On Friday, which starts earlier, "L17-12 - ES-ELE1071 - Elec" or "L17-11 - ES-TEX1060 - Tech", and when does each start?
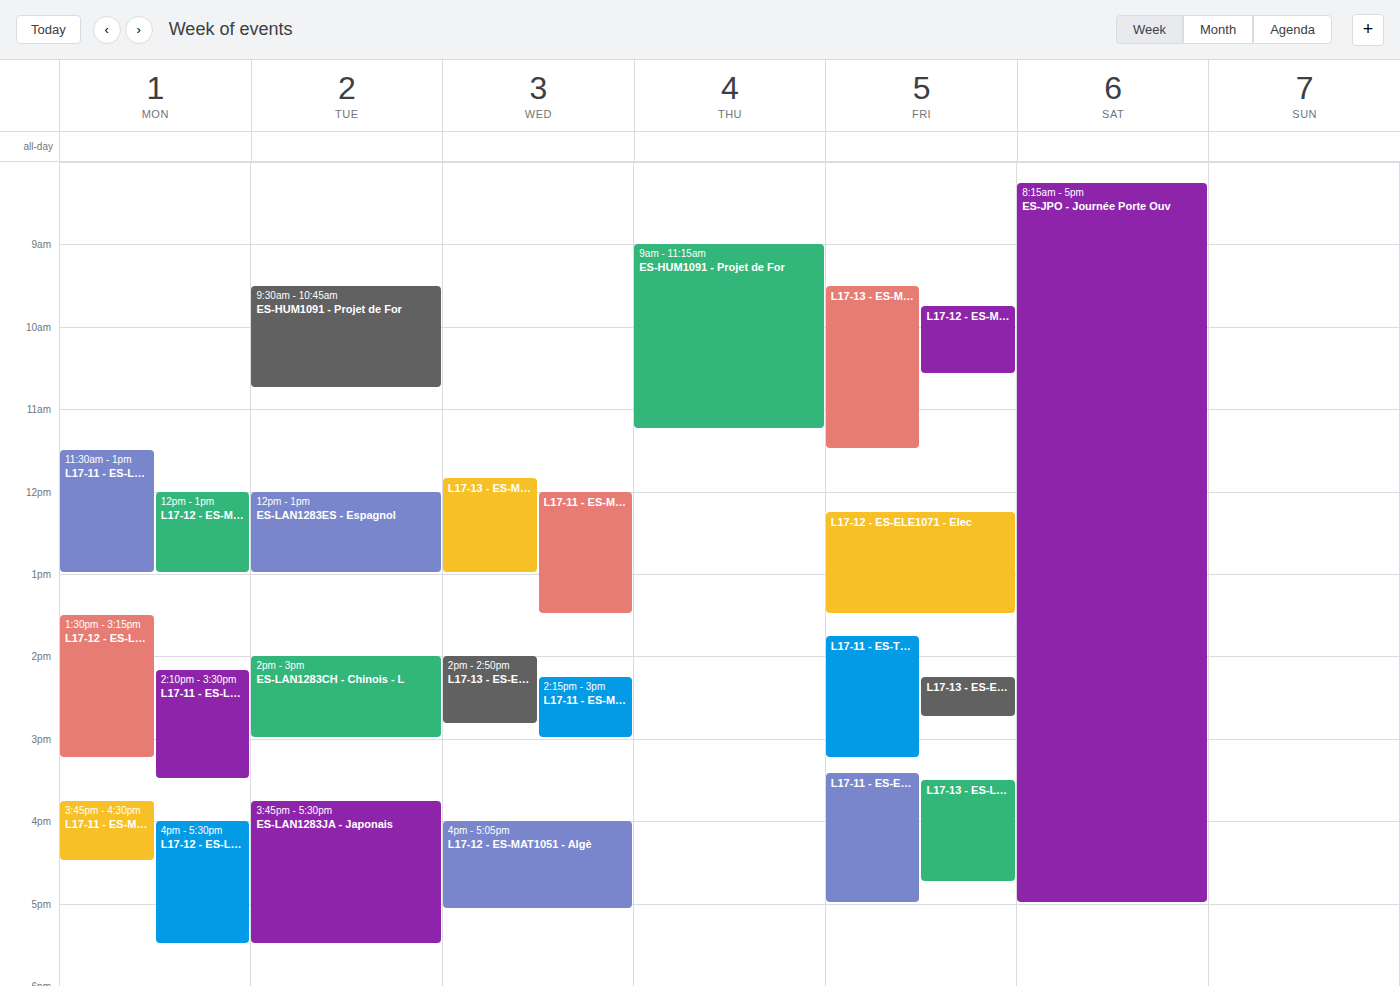
"L17-12 - ES-ELE1071 - Elec" 12:15 PM; "L17-11 - ES-TEX1060 - Tech" 1:45 PM.